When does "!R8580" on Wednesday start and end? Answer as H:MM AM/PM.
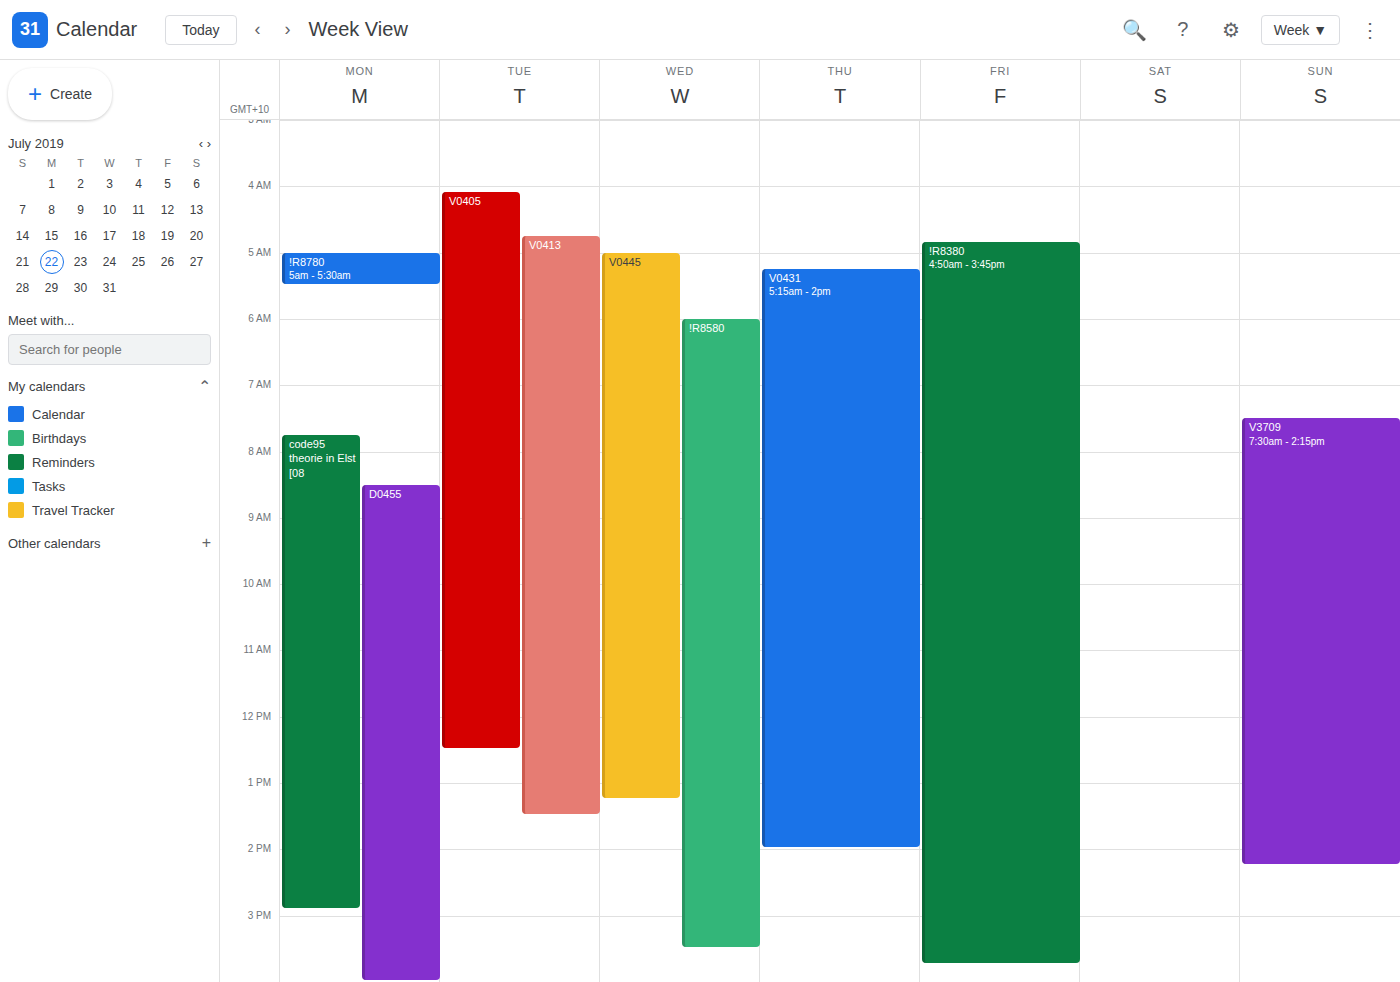
6:00 AM to 3:30 PM